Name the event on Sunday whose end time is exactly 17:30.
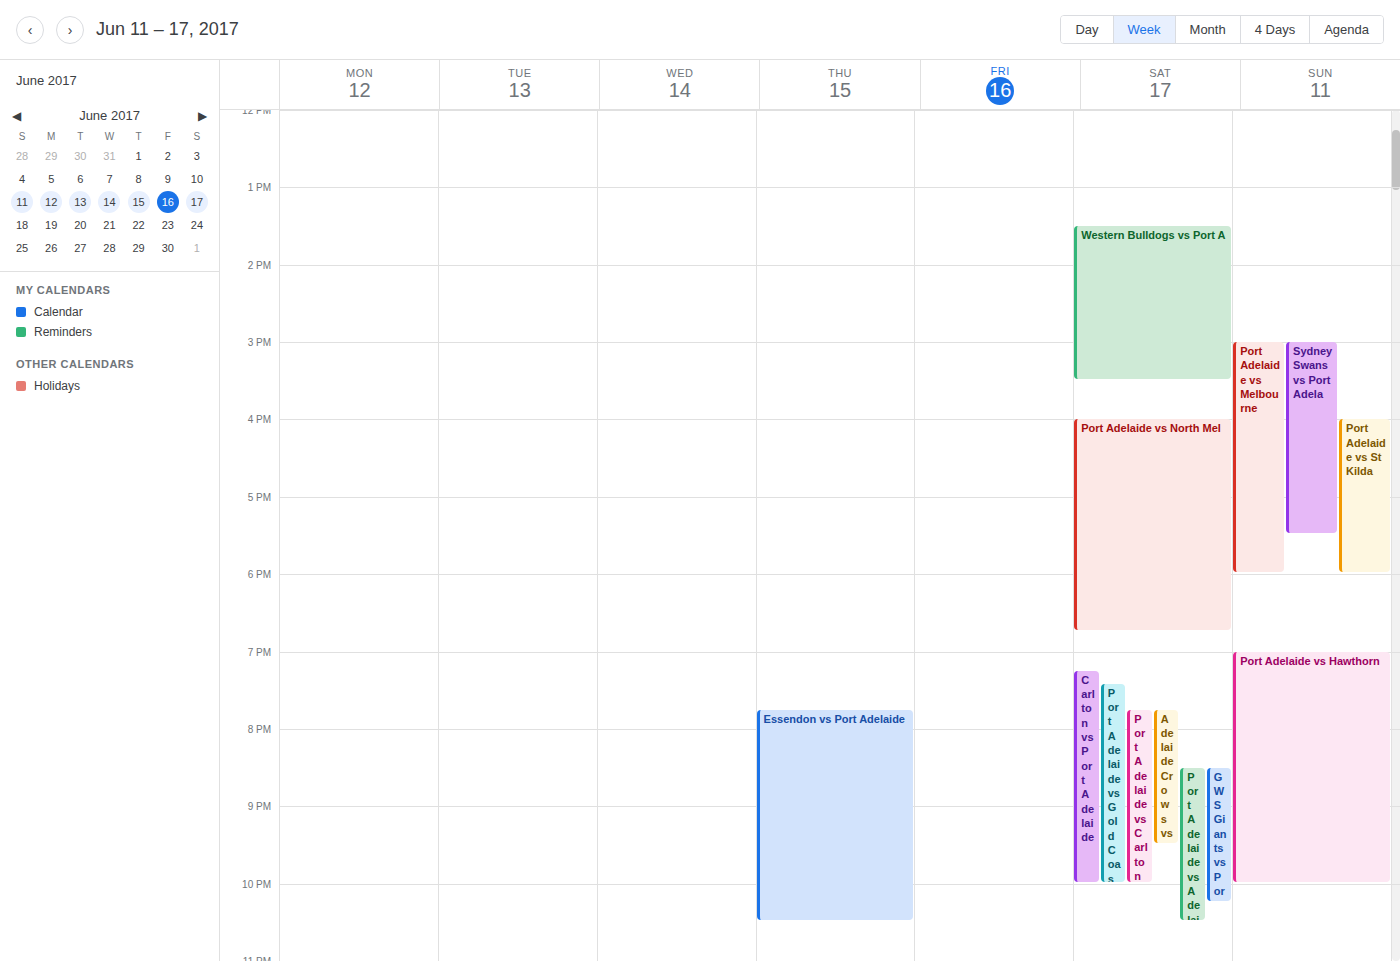
"Sydney Swans vs Port Adela"